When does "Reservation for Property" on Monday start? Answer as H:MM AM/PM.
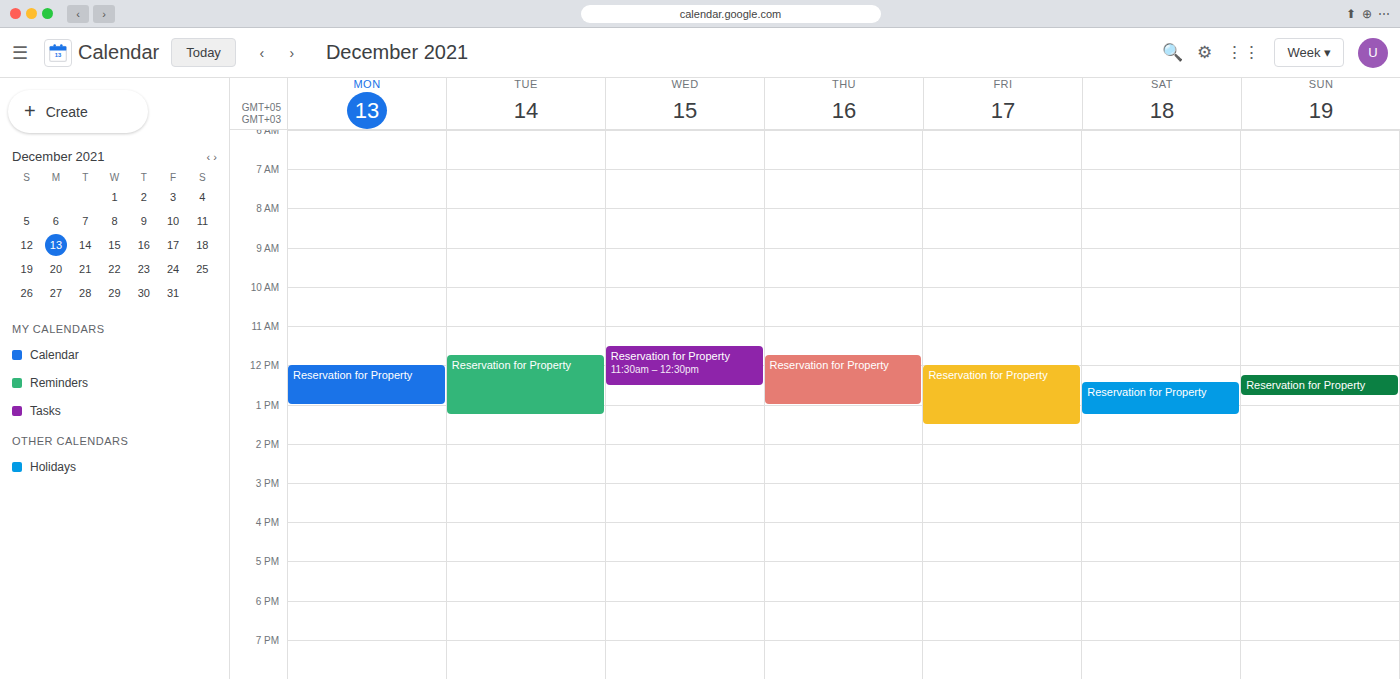
12:00 PM